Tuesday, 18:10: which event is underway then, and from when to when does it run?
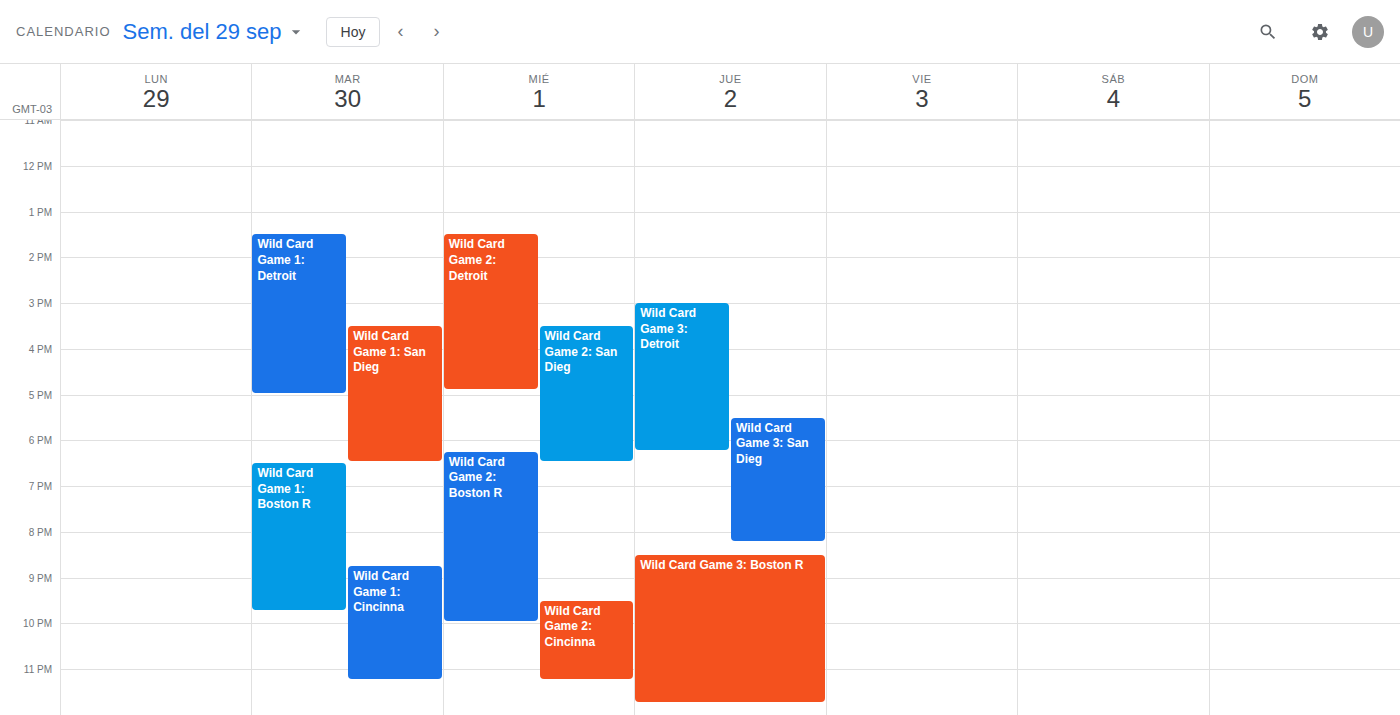
"Wild Card Game 1: San Dieg", 15:30 to 18:30